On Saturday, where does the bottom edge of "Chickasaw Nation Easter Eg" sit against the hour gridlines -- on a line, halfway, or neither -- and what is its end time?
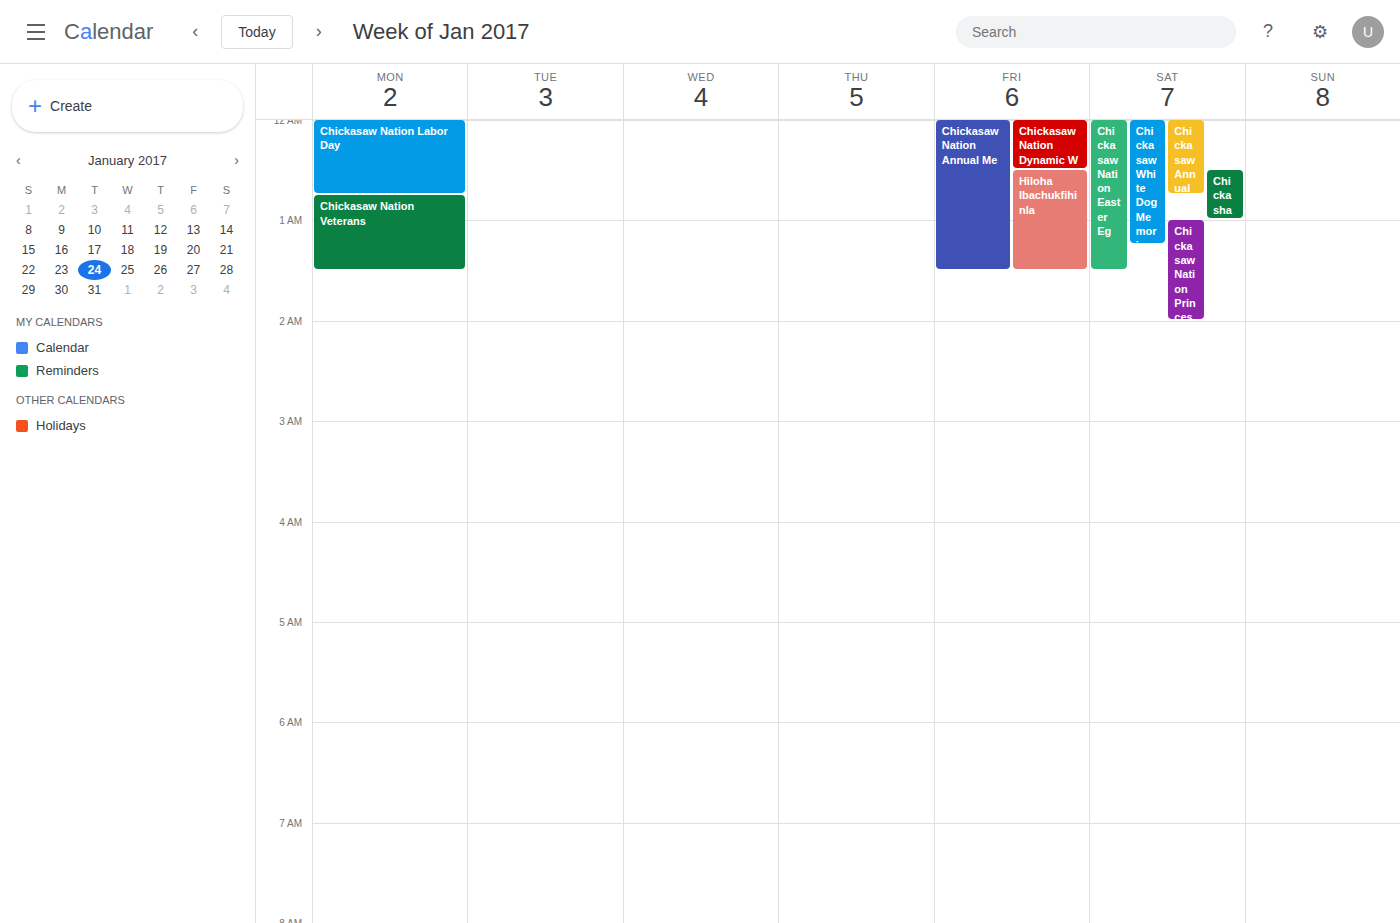
1:30 AM -- halfway between the 1 AM and 2 AM lines.